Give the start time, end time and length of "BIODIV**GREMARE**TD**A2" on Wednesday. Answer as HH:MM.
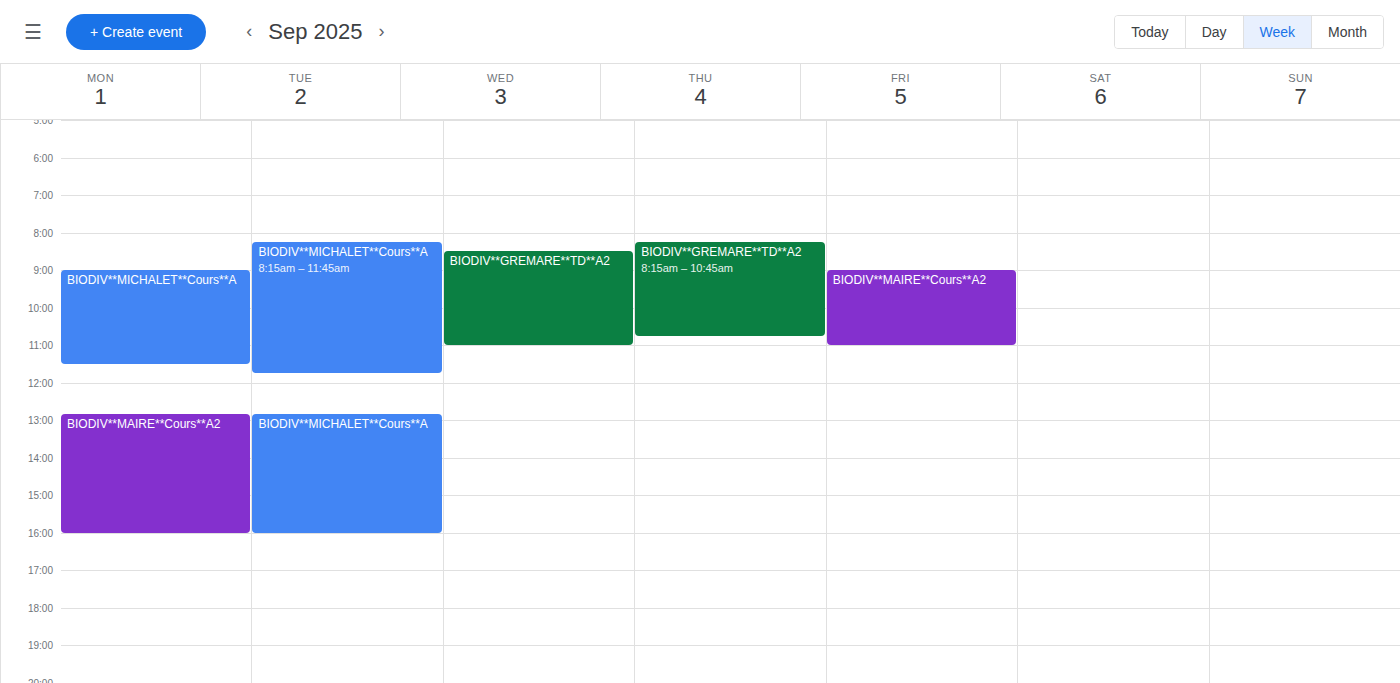
08:30 to 11:00, 2 hours 30 minutes